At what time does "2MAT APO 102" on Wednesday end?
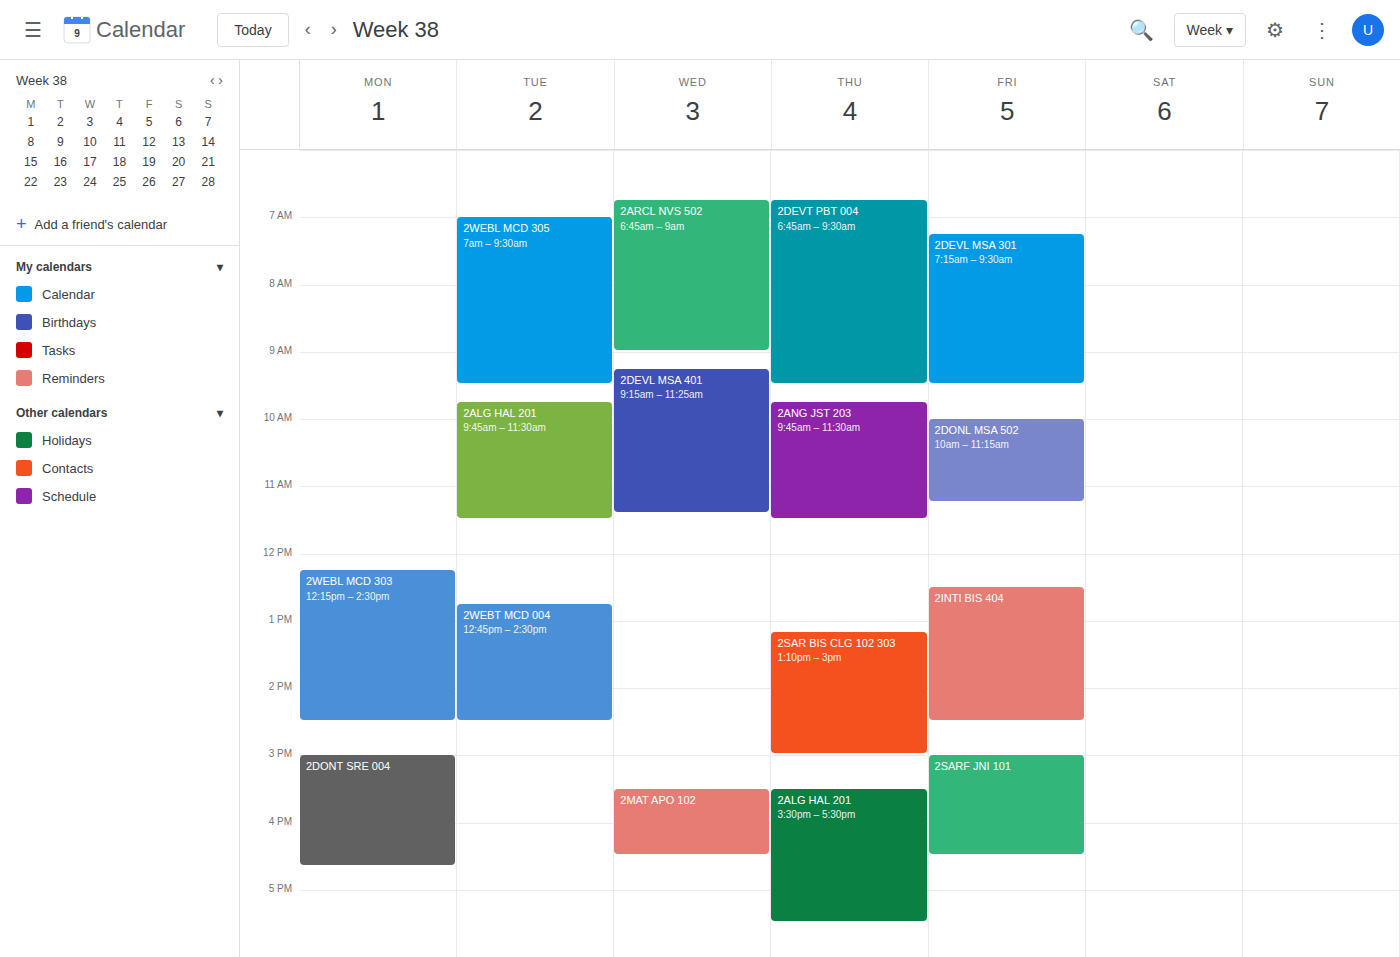
4:30 PM